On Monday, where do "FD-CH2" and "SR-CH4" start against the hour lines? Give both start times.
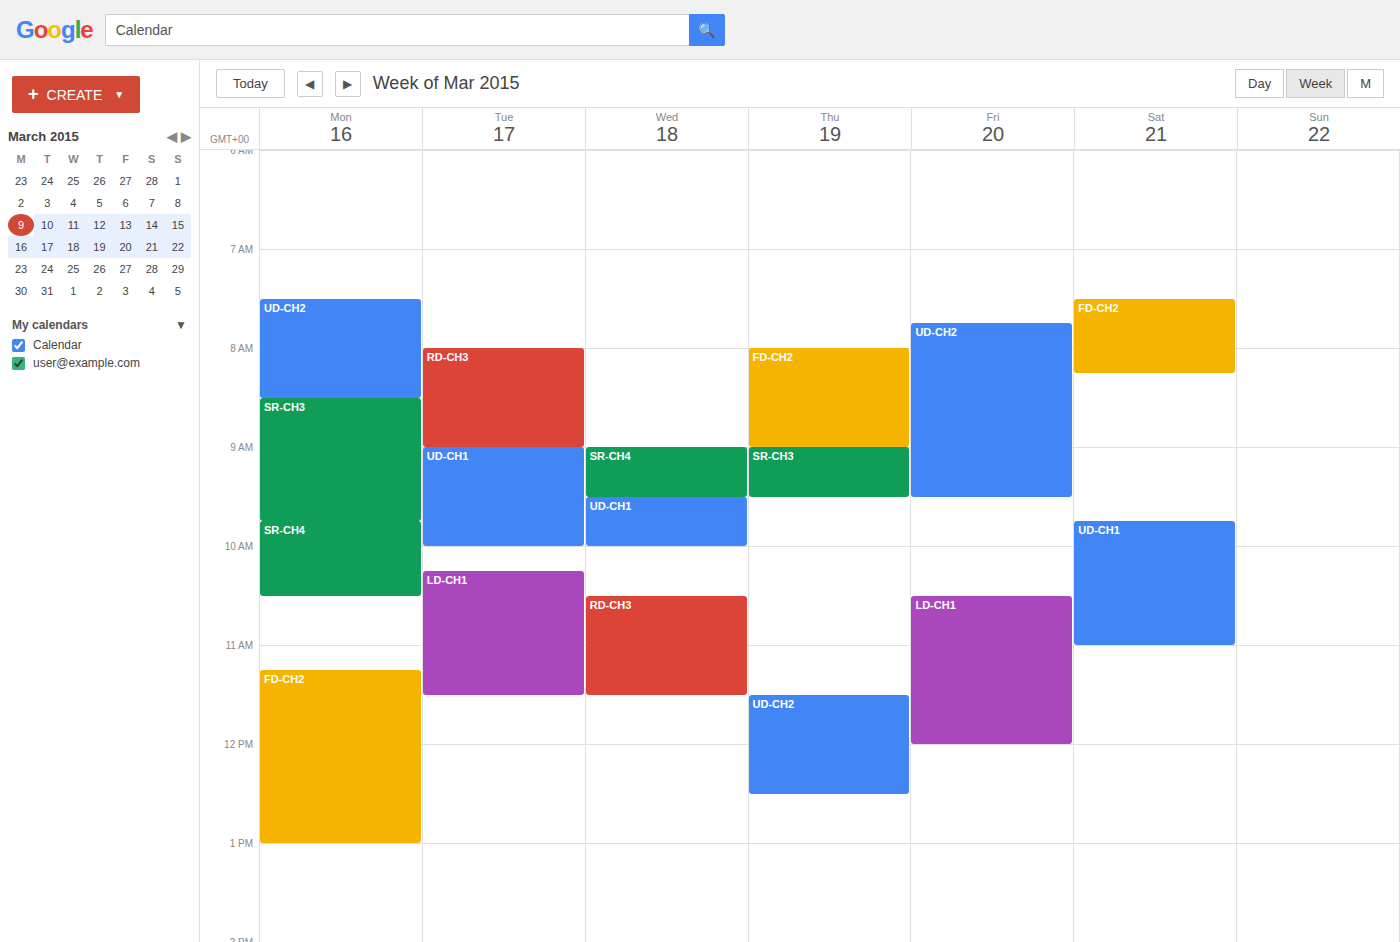
"FD-CH2": 11:15 AM, neither: a quarter of the way from the 11 AM line to the 12 PM line. "SR-CH4": 9:45 AM, neither: three quarters of the way from the 9 AM line to the 10 AM line.